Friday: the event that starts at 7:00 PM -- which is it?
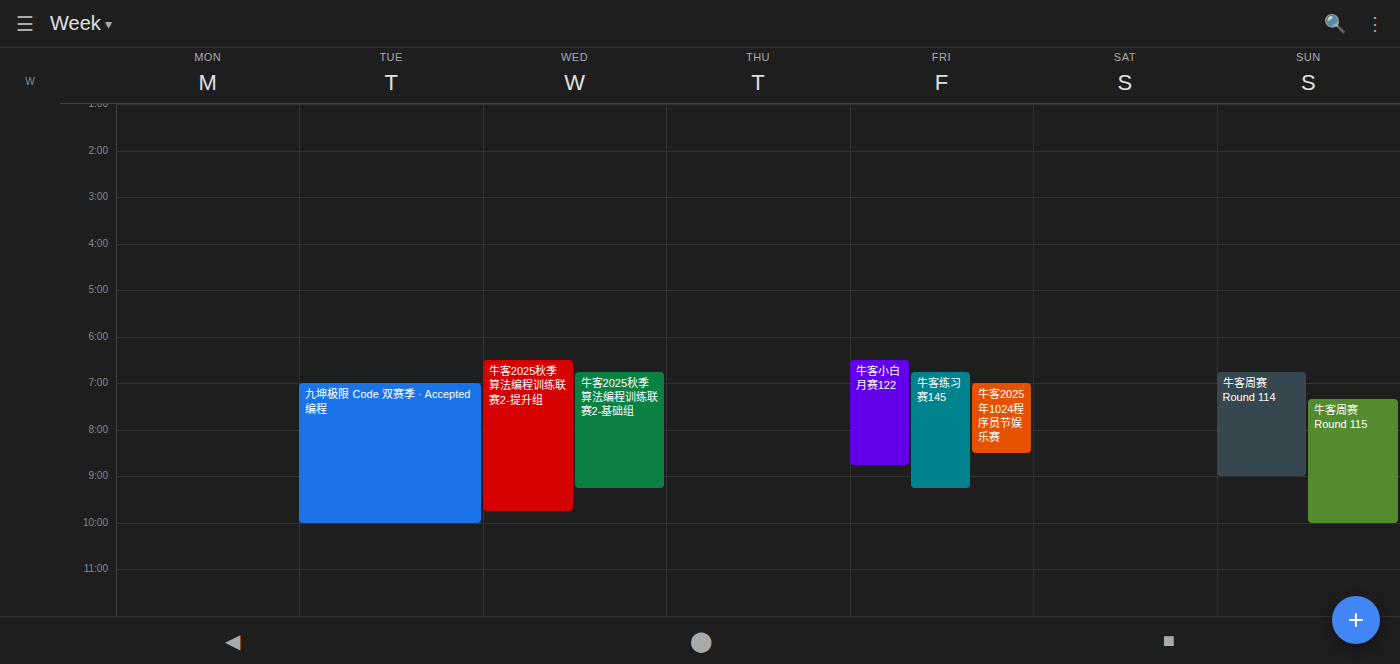
"牛客2025年1024程序员节娱乐赛"